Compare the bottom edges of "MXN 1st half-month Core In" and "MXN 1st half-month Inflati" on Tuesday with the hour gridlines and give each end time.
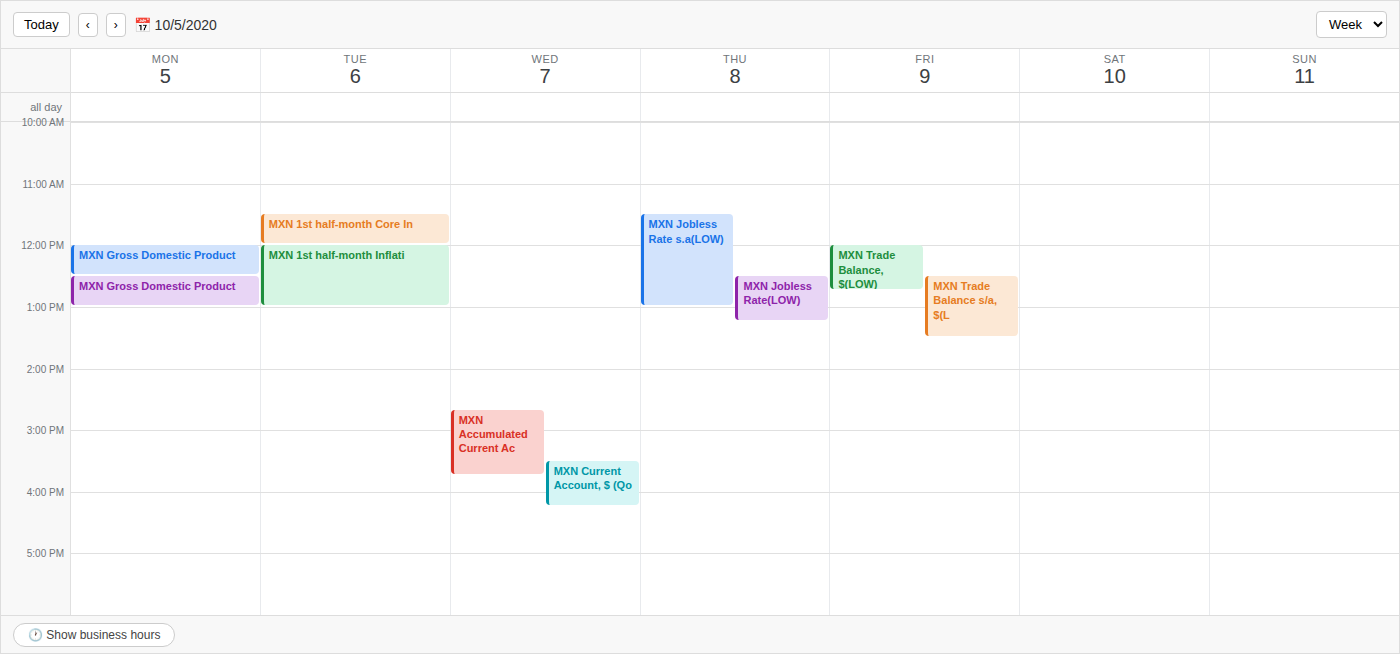
"MXN 1st half-month Core In": 12:00 PM, exactly on the 12 PM line. "MXN 1st half-month Inflati": 1:00 PM, exactly on the 1 PM line.